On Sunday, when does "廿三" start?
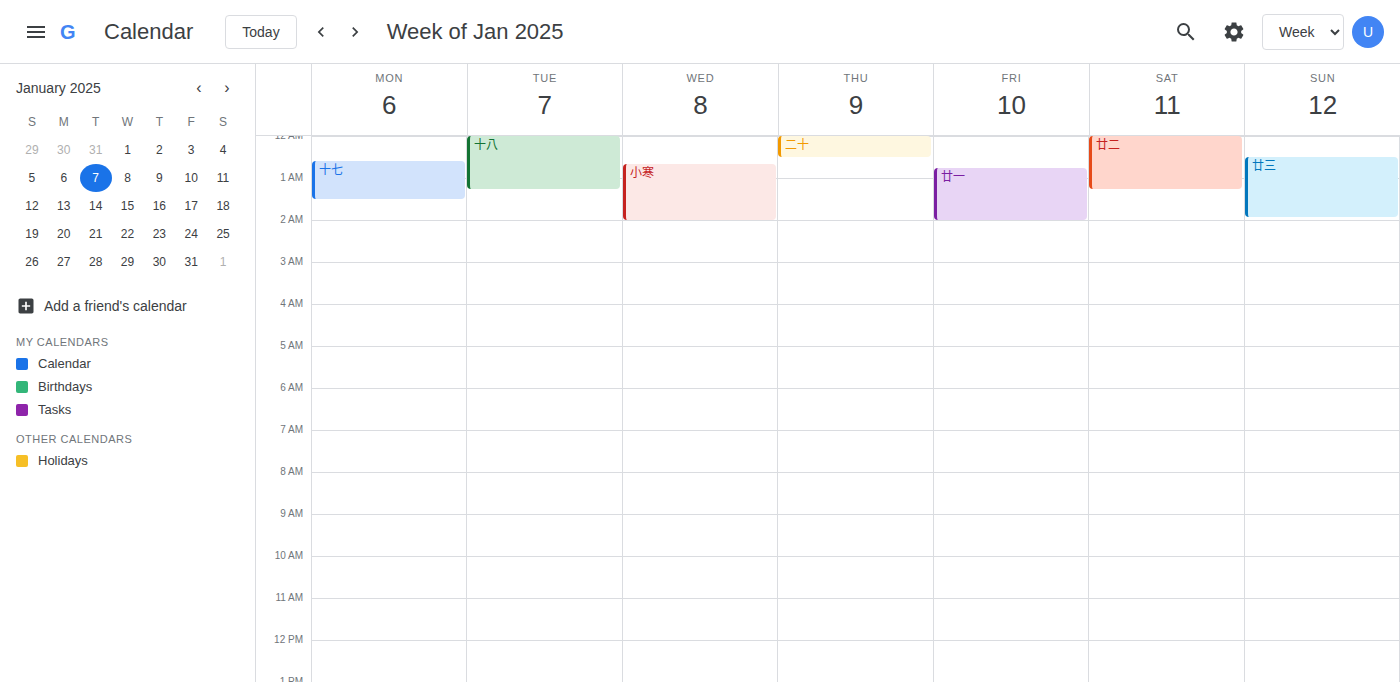
12:30 AM